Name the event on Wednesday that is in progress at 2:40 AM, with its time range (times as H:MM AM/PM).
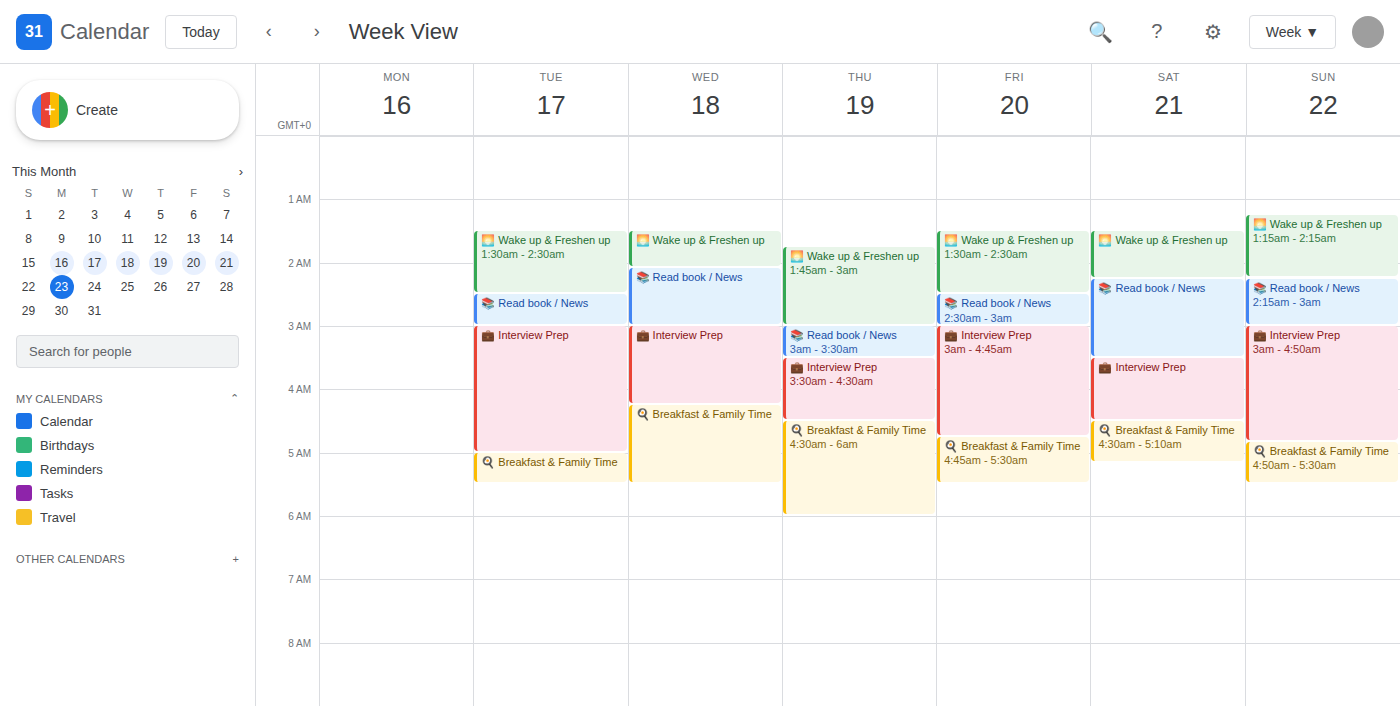
"📚 Read book / News", 2:05 AM to 3:00 AM